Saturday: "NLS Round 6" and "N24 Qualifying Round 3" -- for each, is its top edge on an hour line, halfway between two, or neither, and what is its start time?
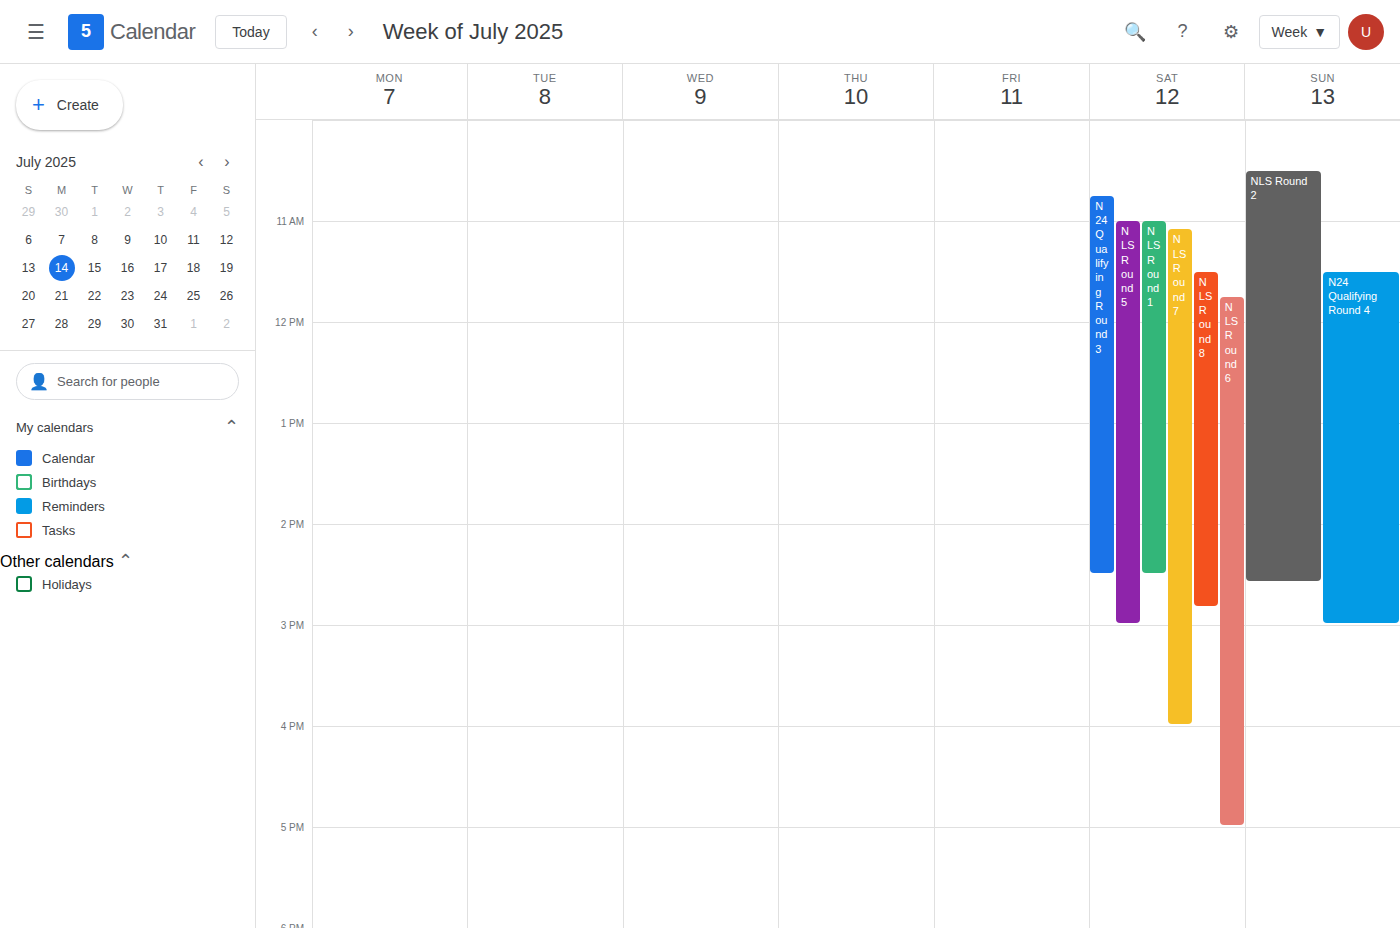
"NLS Round 6": 11:45 AM, neither: three quarters of the way from the 11 AM line to the 12 PM line. "N24 Qualifying Round 3": 10:45 AM, neither: three quarters of the way from the 10 AM line to the 11 AM line.